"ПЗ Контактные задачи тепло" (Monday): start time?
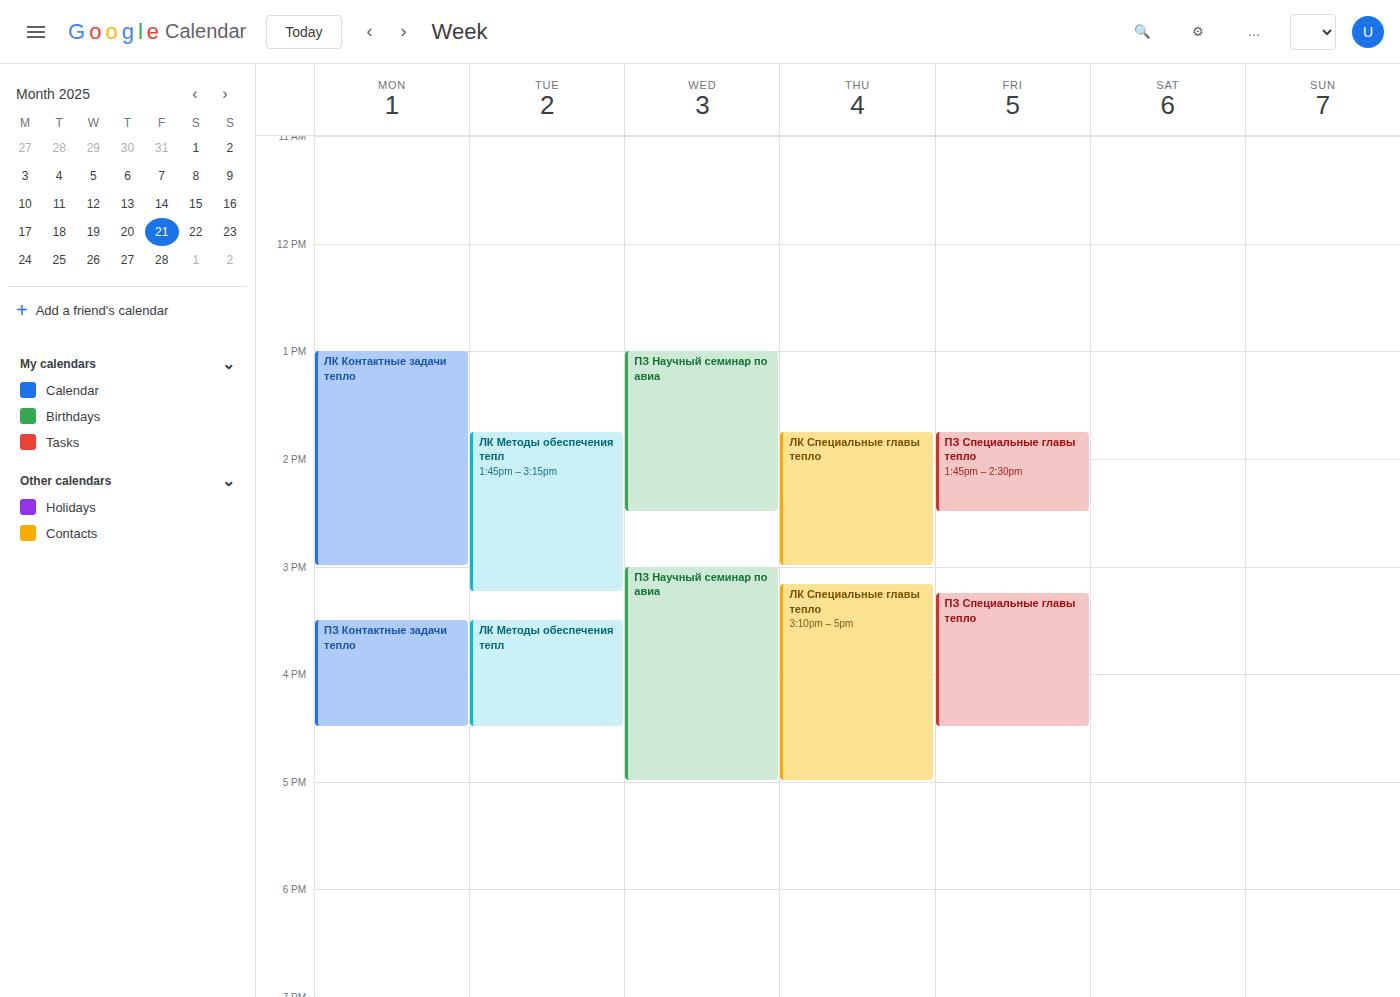
3:30 PM